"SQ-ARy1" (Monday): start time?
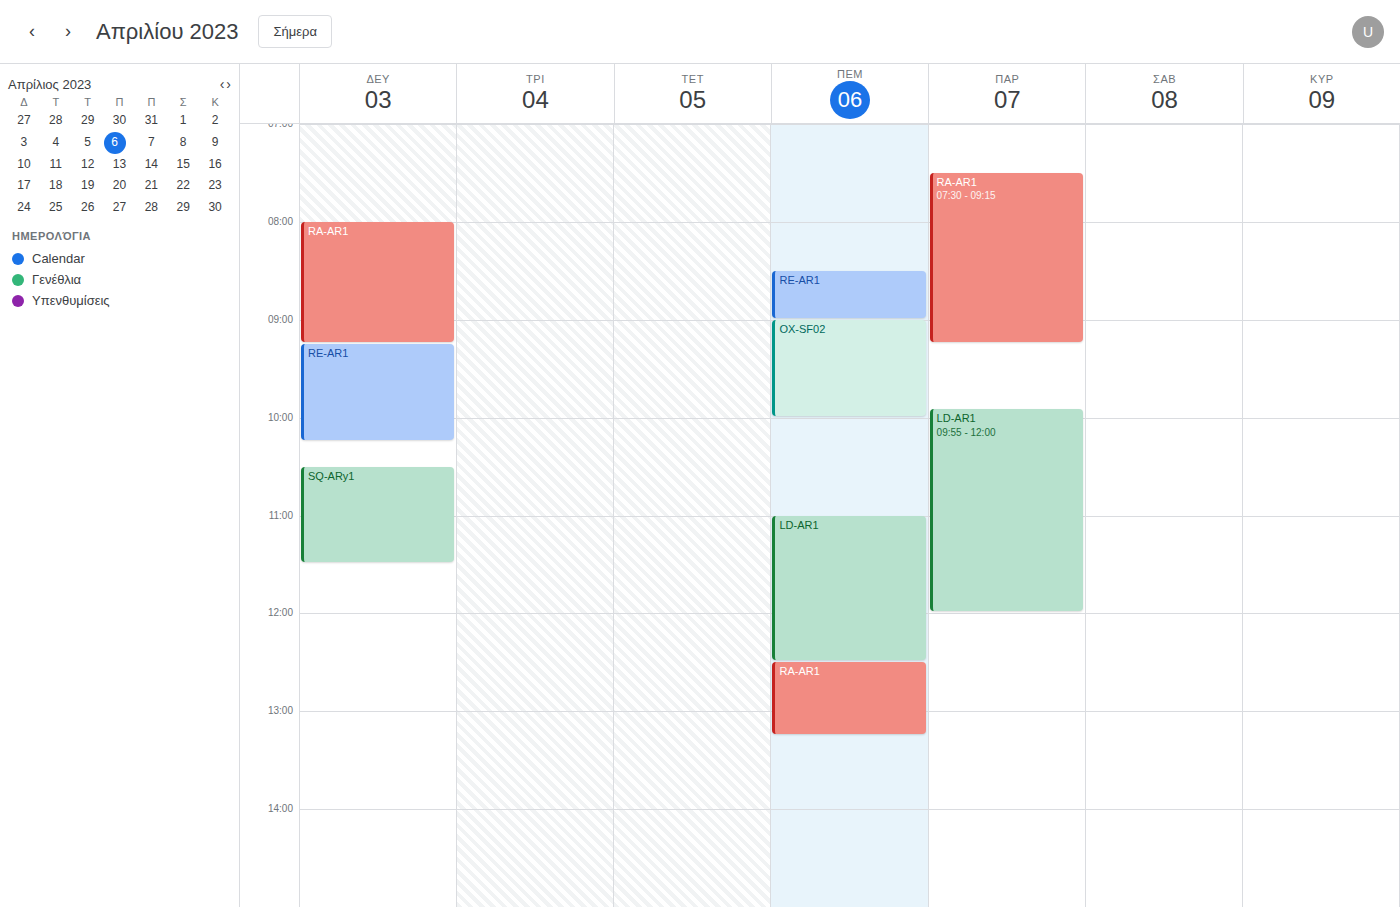
10:30